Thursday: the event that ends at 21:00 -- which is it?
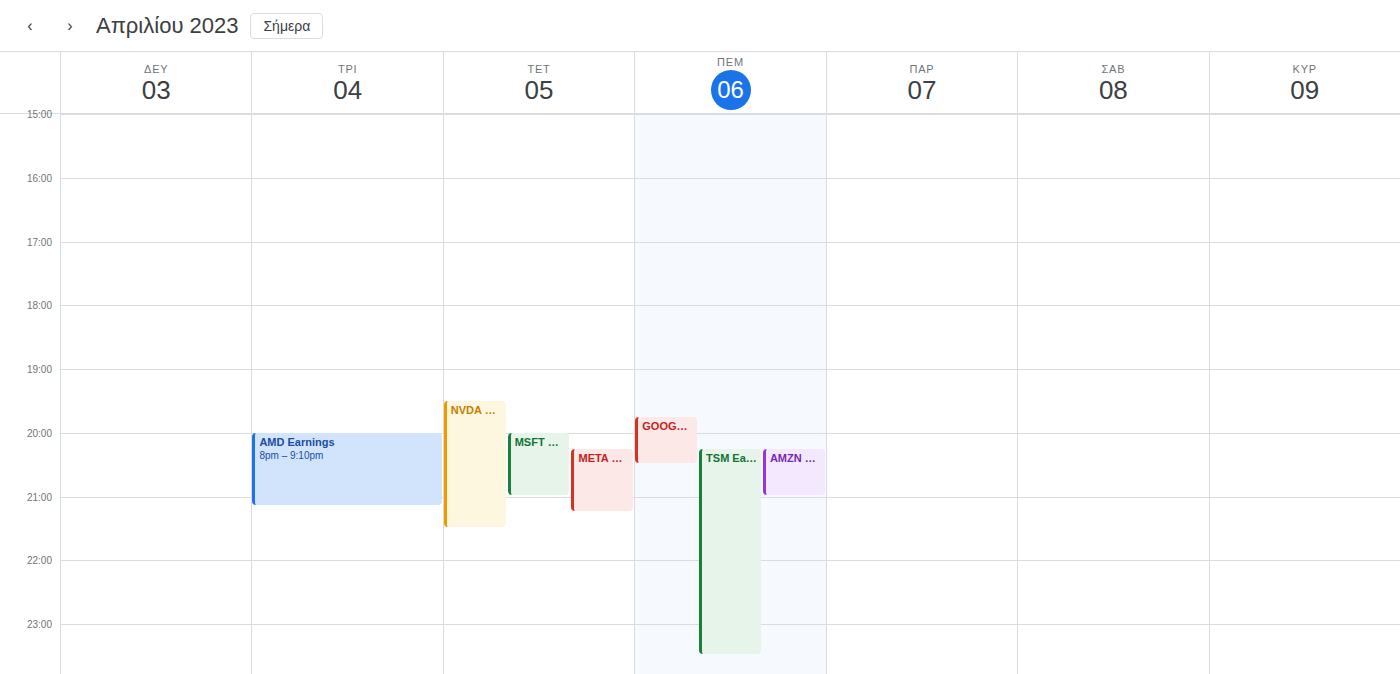
"AMZN Earnings"